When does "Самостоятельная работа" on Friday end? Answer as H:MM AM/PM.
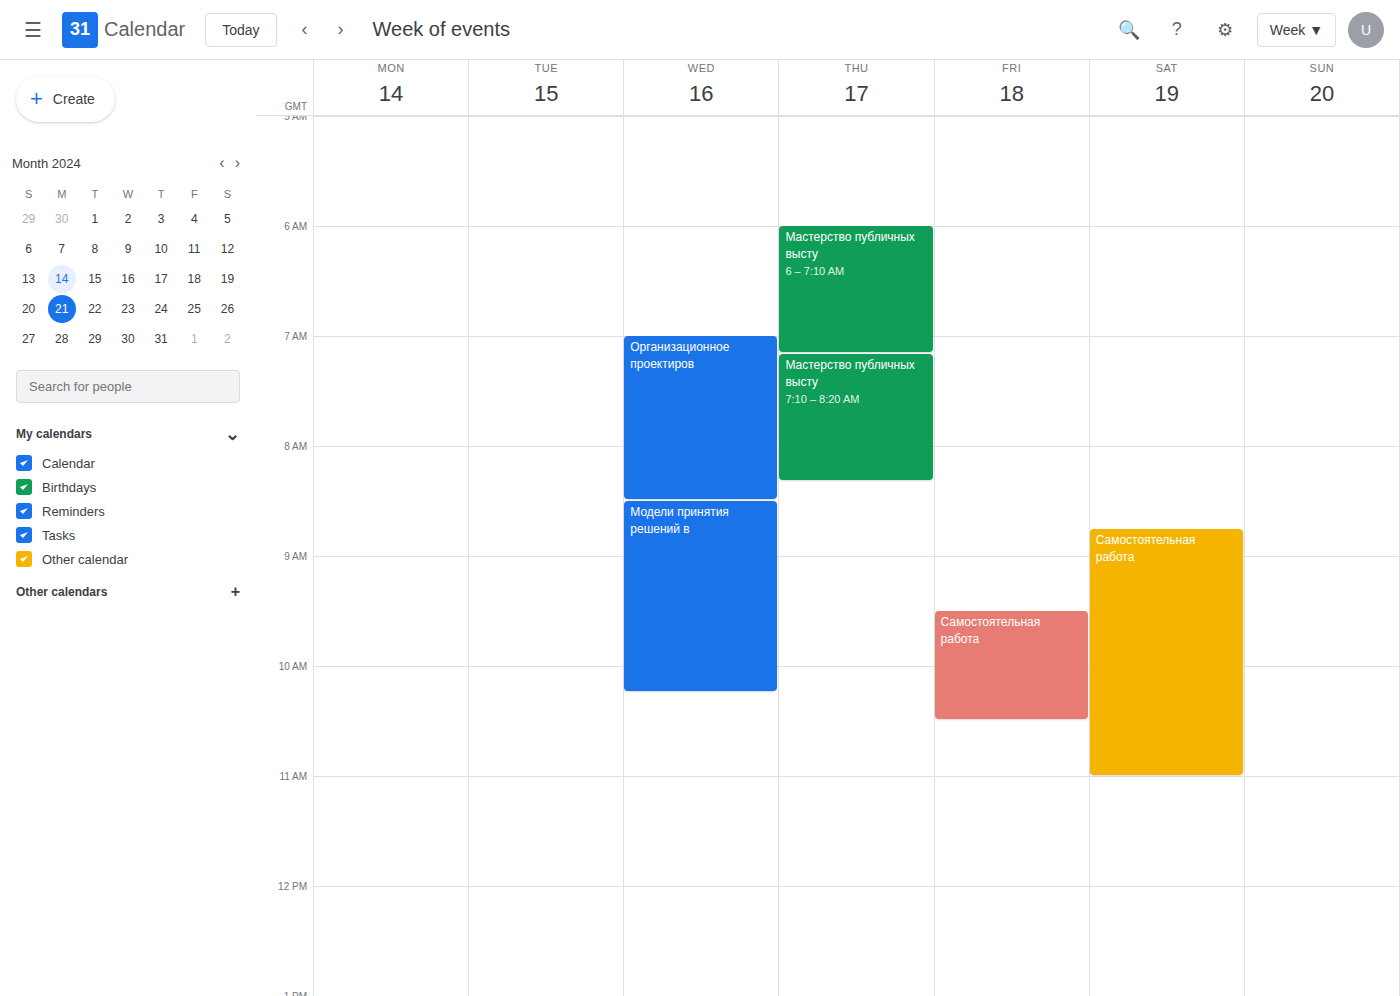
10:30 AM